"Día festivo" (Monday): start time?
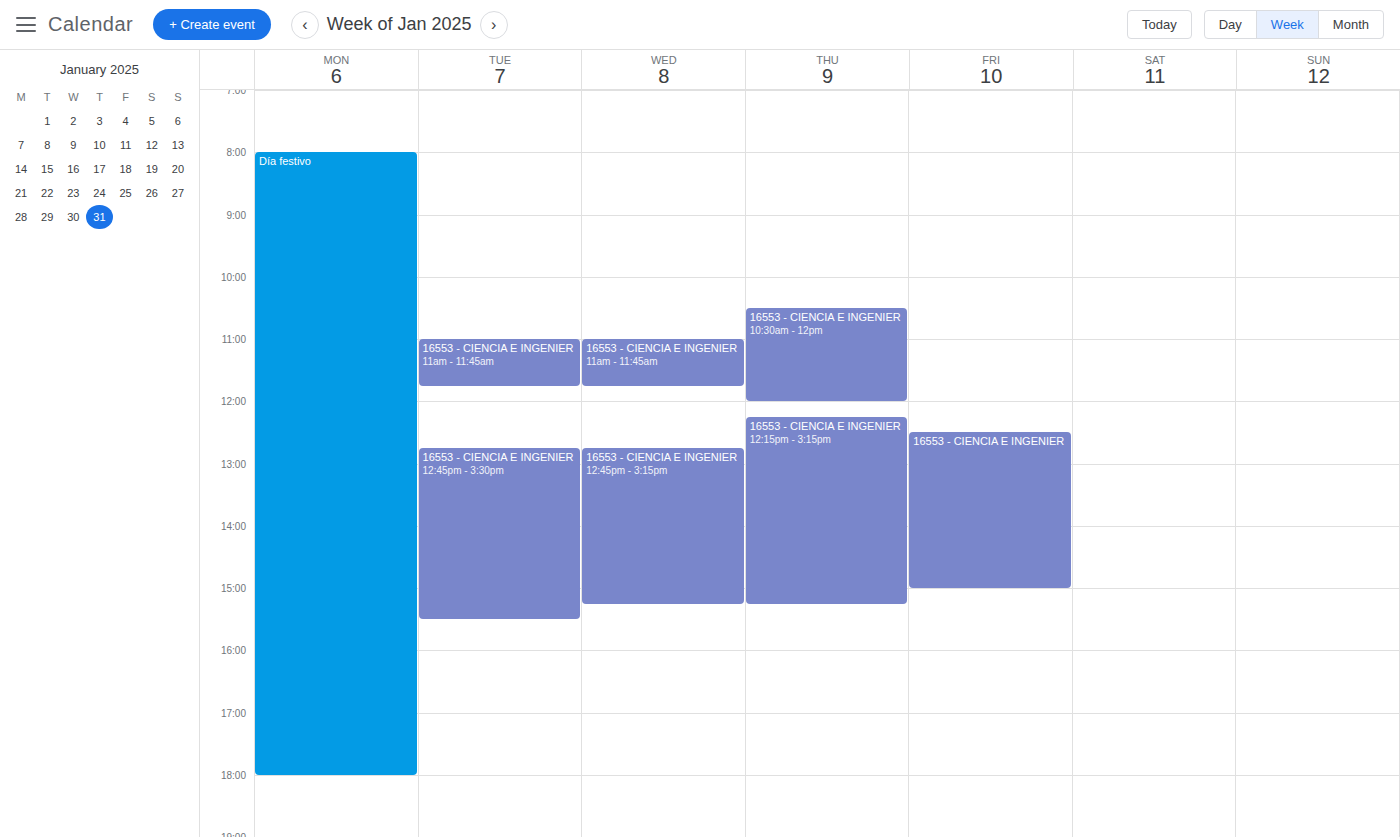
8:00 AM